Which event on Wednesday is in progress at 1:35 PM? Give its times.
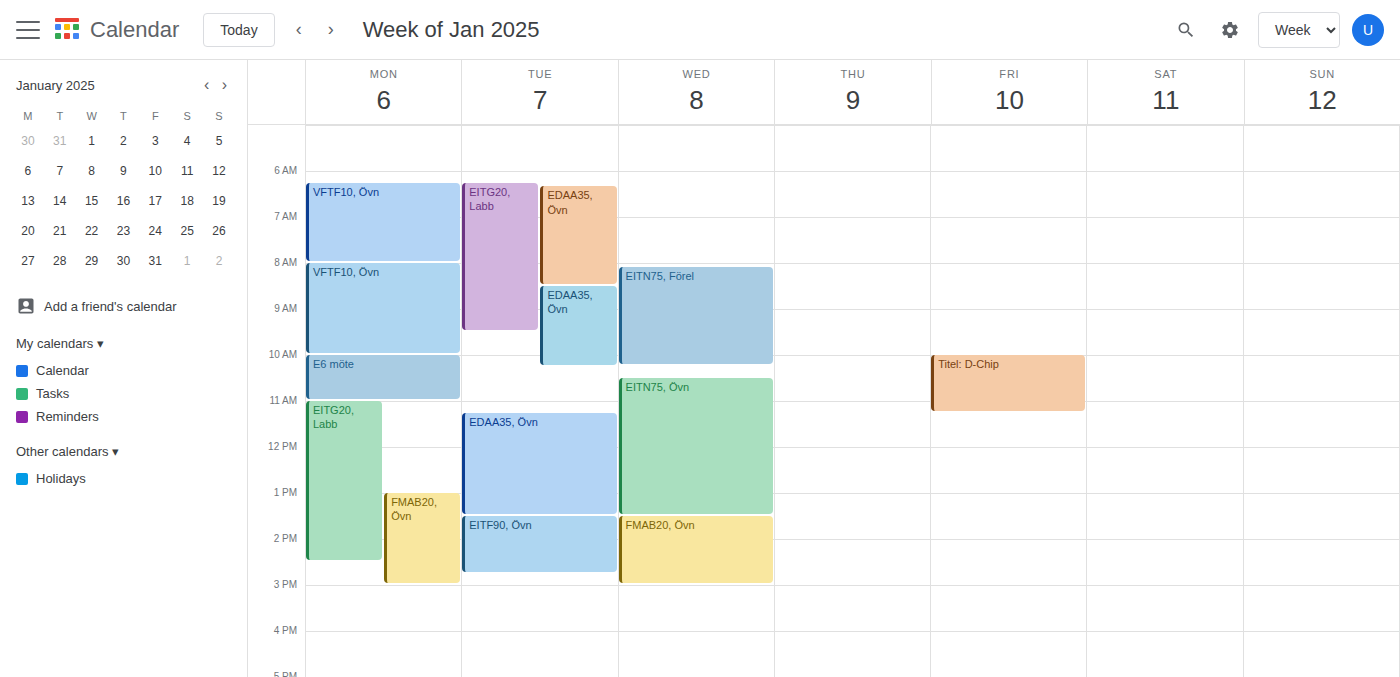
"FMAB20, Övn", 1:30 PM to 3:00 PM